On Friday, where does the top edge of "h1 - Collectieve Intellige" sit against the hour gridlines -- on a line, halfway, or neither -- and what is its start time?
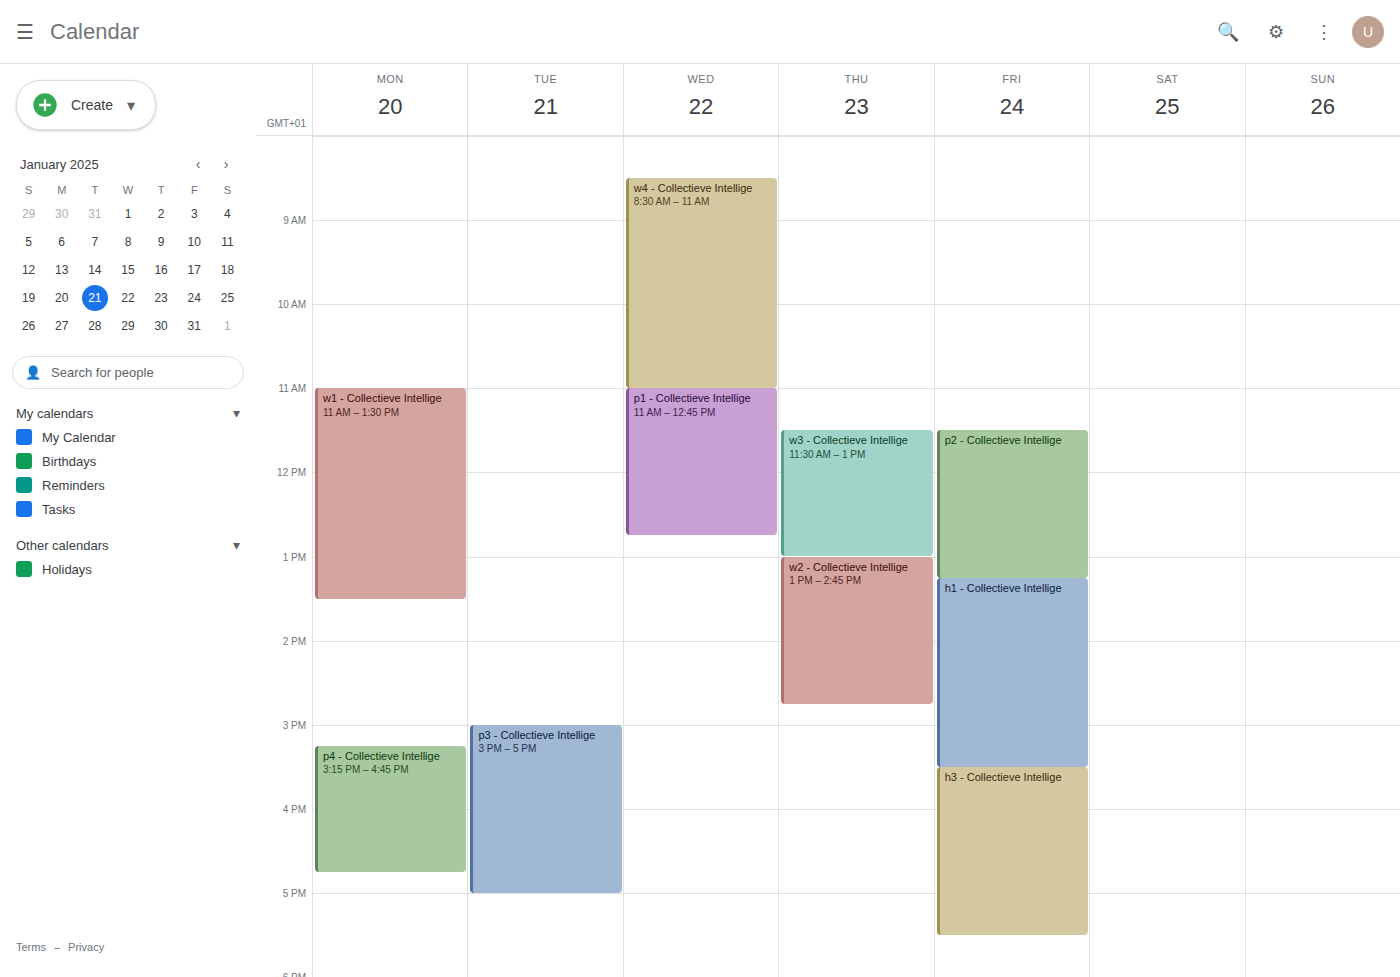
1:15 PM -- neither: a quarter of the way from the 1 PM line to the 2 PM line.